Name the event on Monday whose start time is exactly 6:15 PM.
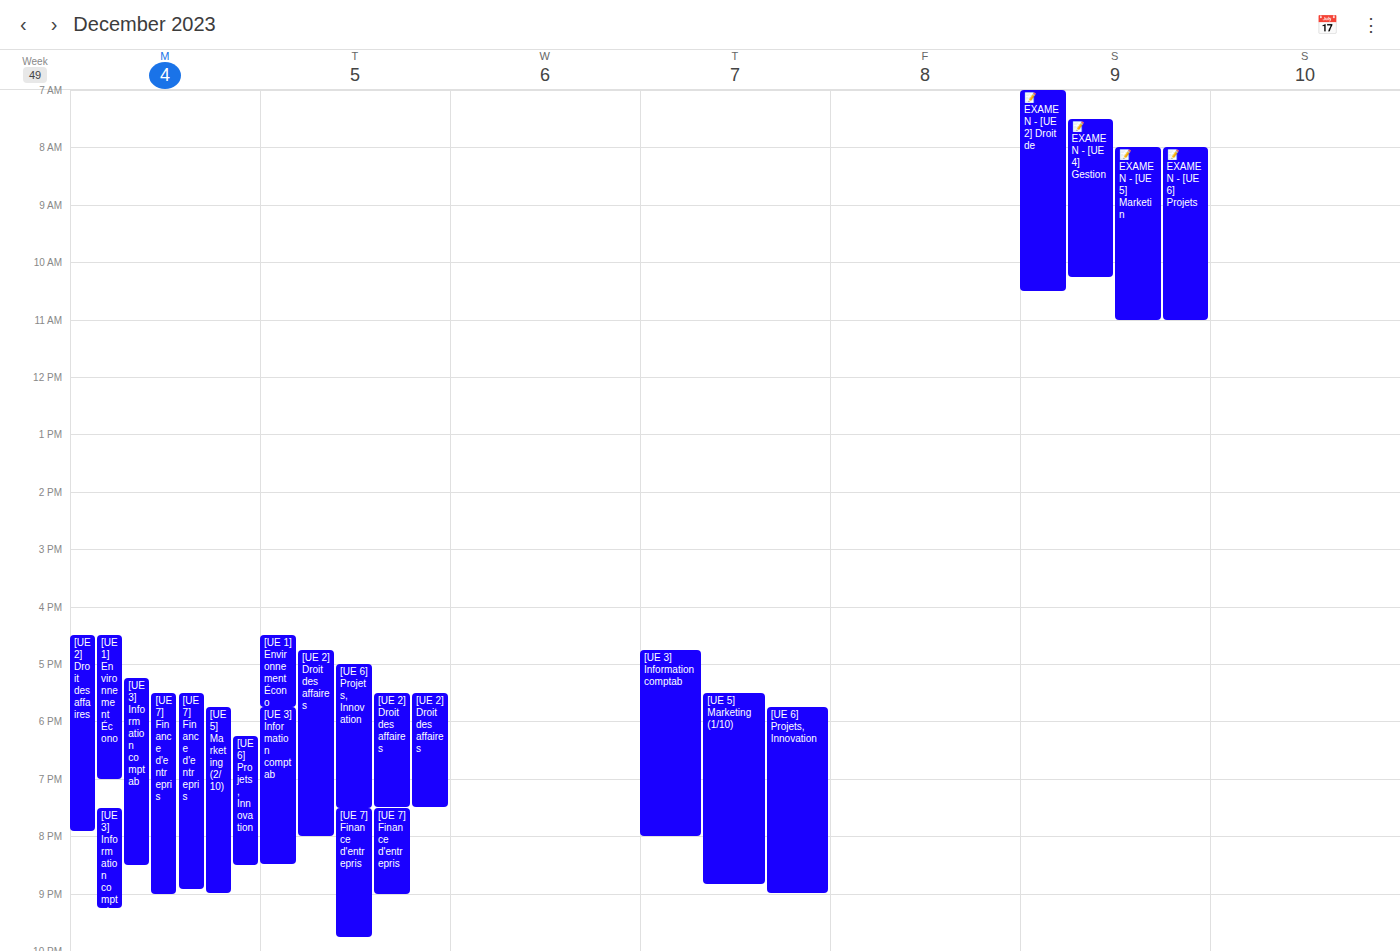
"[UE 6] Projets, Innovation"